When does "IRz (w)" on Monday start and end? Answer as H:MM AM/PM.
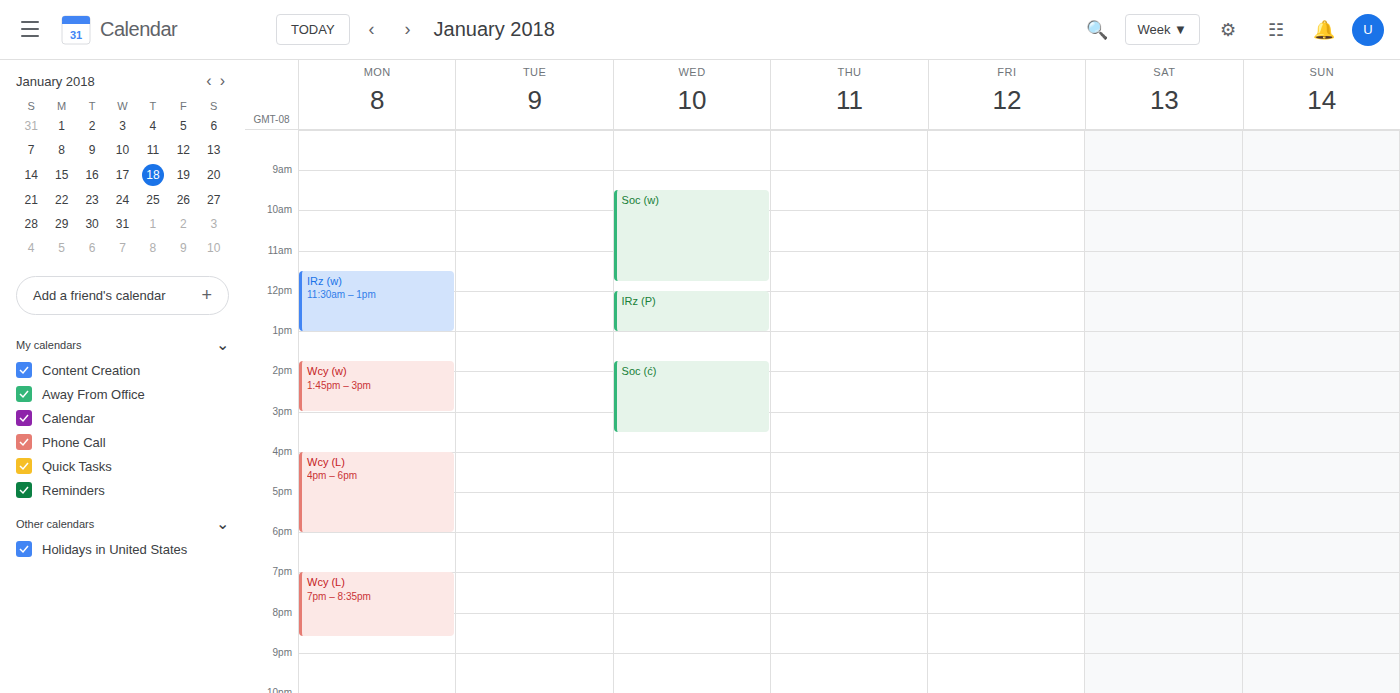
11:30 AM to 1:00 PM